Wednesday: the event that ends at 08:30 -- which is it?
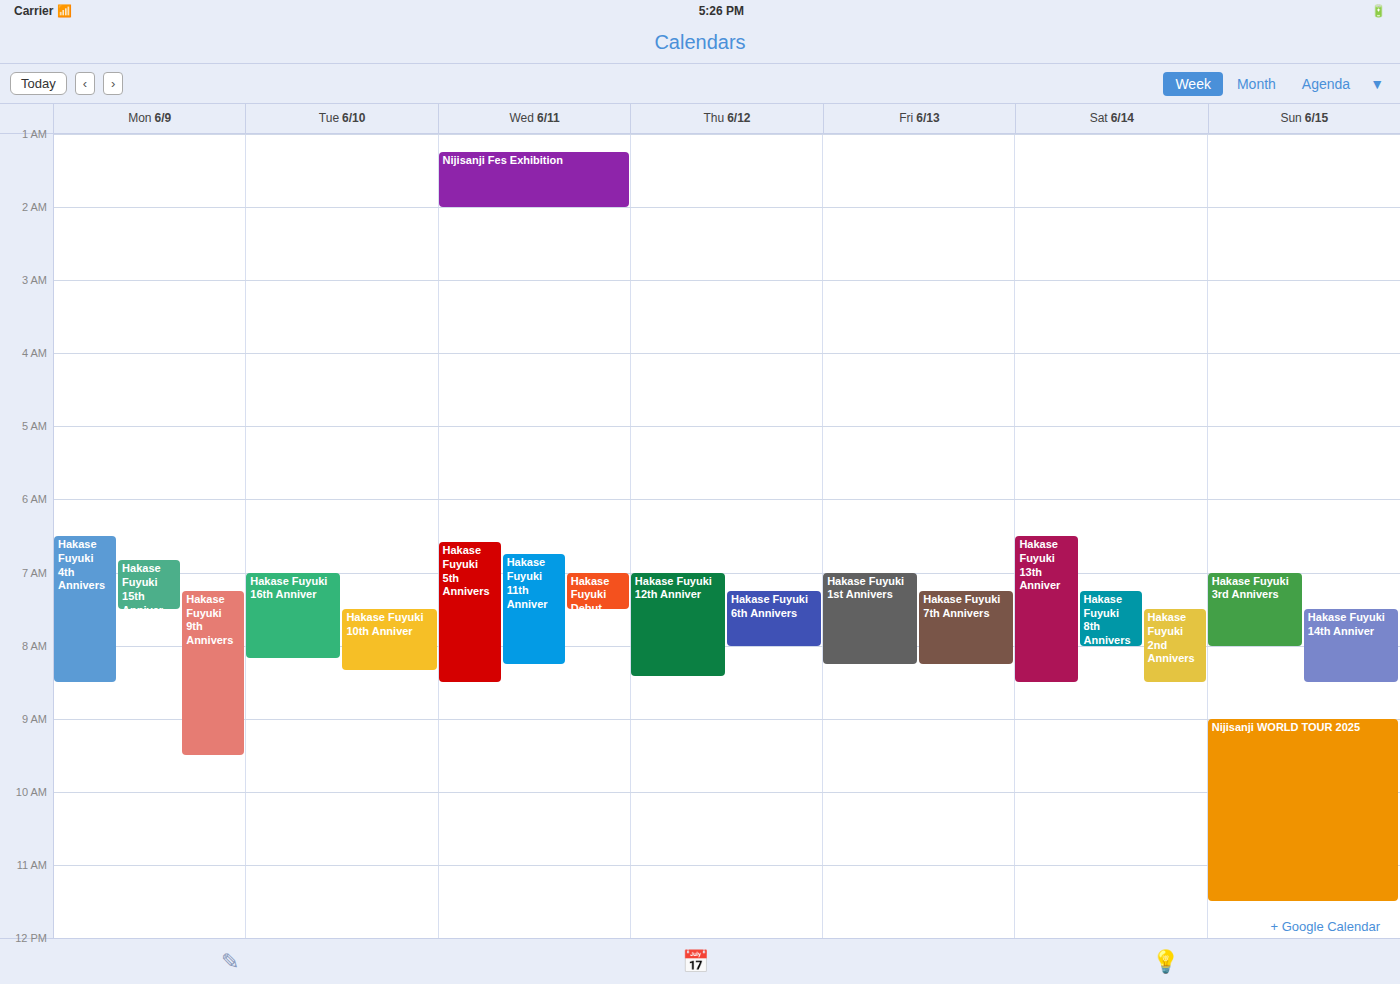
"Hakase Fuyuki 5th Annivers"